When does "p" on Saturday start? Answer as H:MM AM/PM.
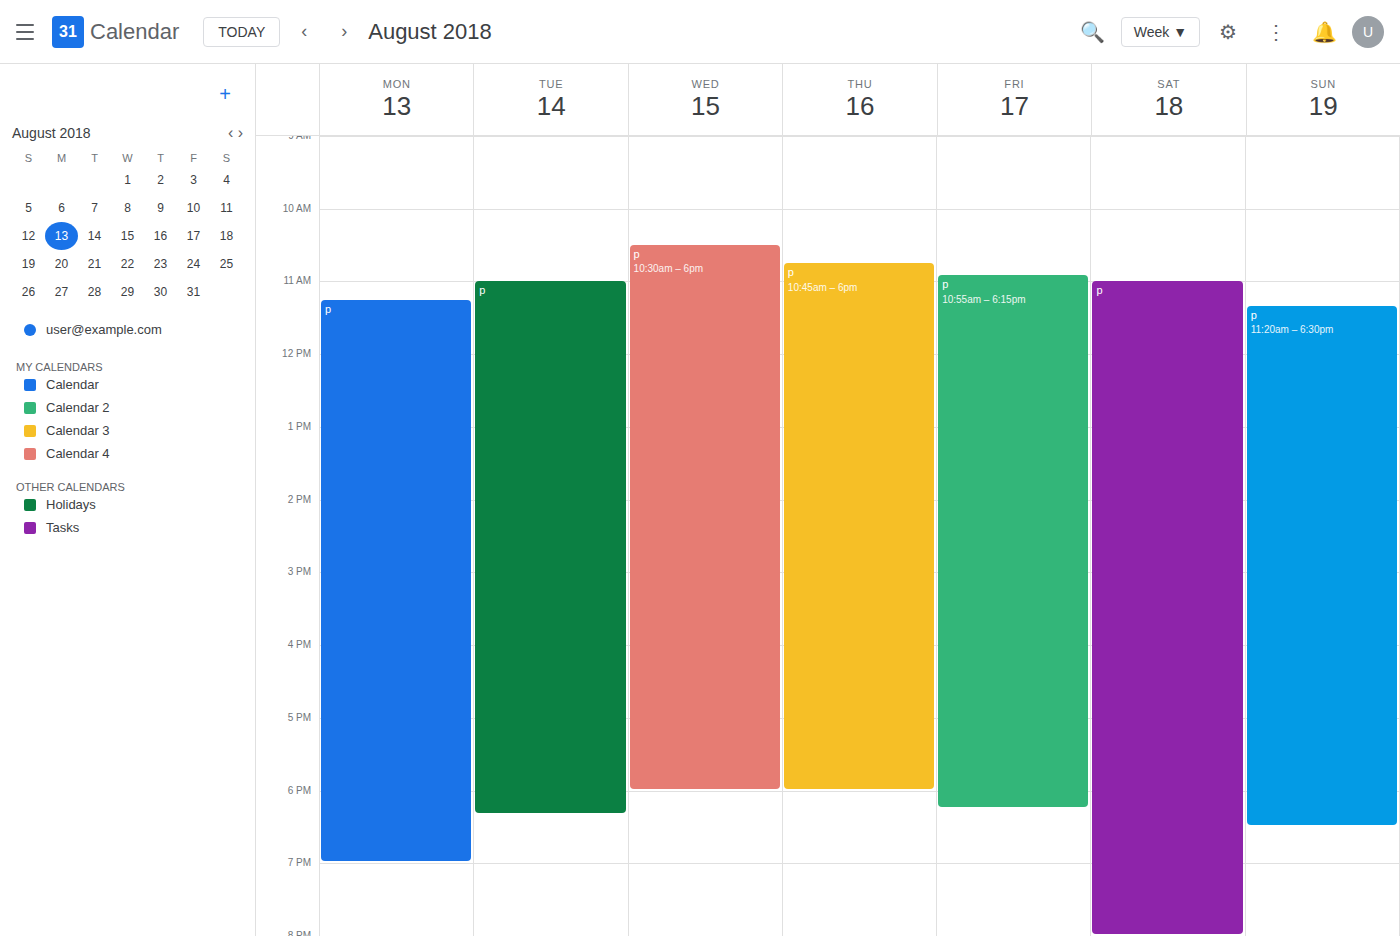
11:00 AM